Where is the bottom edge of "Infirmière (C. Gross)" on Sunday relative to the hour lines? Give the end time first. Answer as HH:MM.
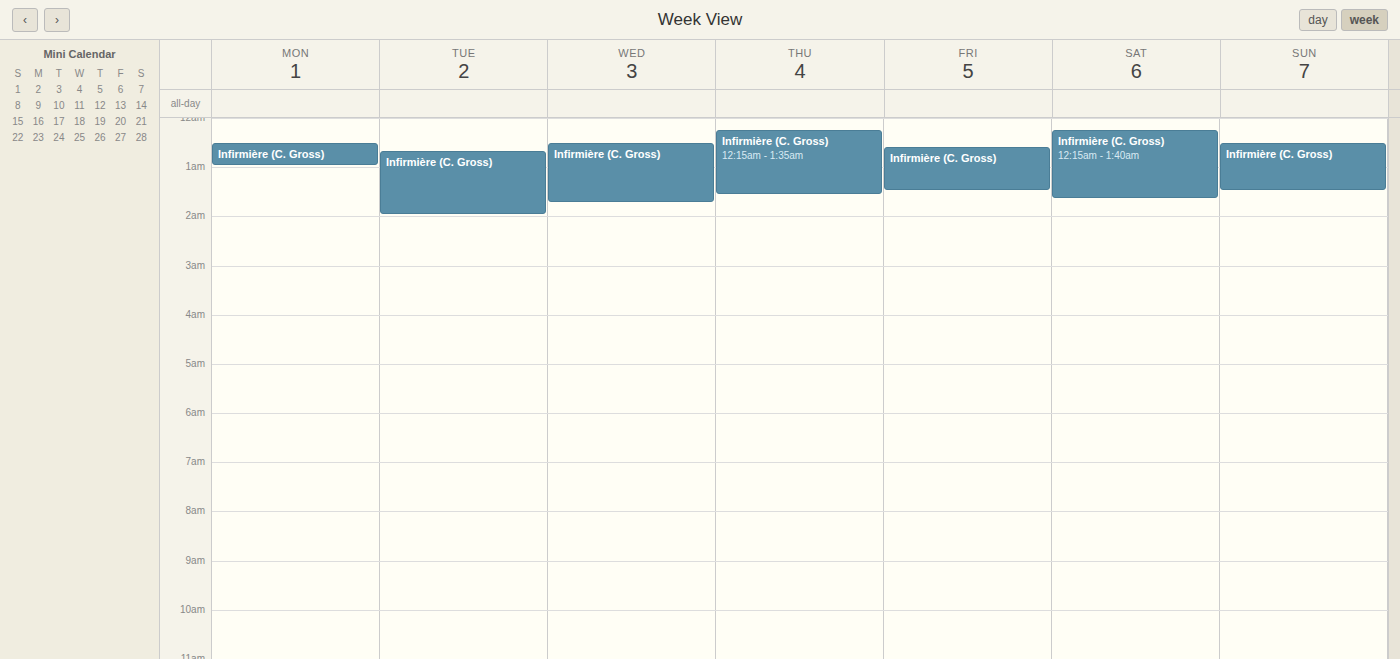
01:30 -- halfway between the 01:00 and 02:00 lines.